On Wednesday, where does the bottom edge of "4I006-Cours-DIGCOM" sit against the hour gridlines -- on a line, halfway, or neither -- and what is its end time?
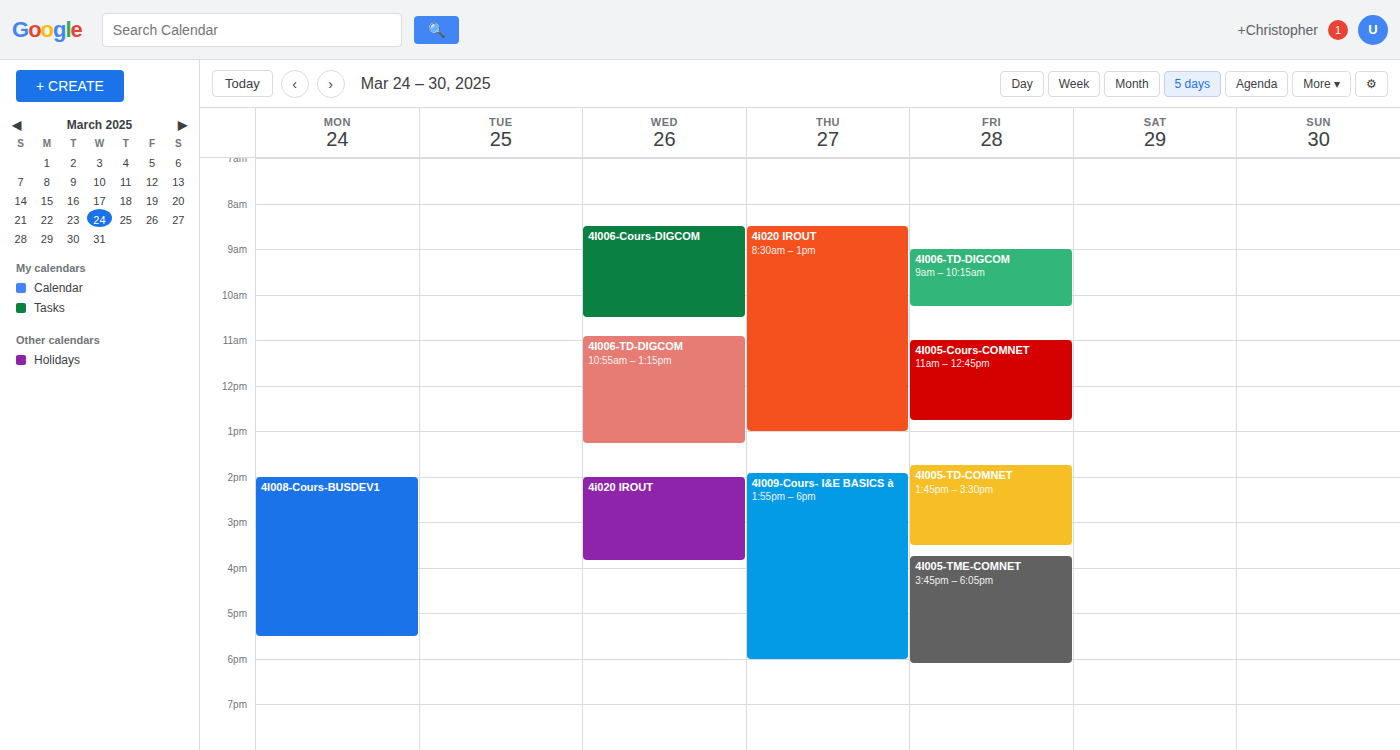
10:30 AM -- halfway between the 10 AM and 11 AM lines.